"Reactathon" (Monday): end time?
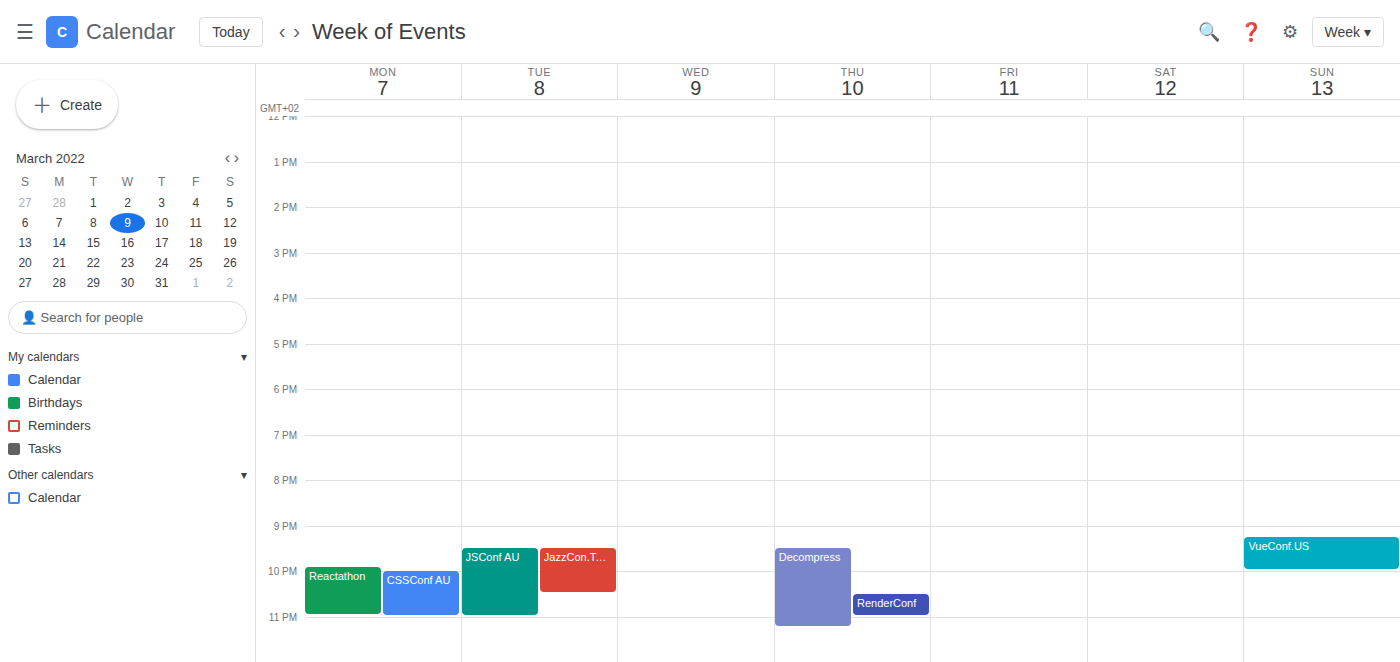
11:00 PM